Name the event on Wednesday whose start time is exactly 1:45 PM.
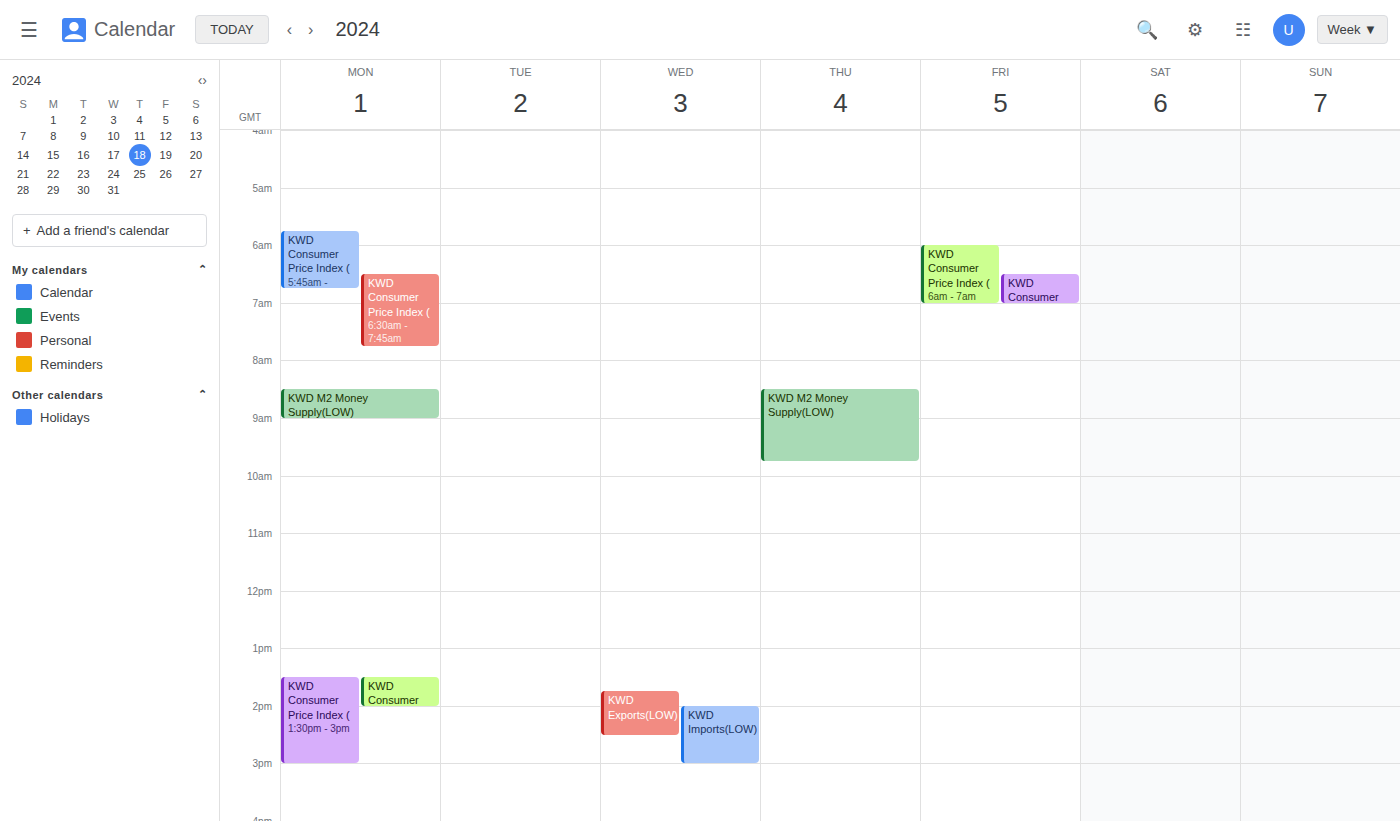
"KWD Exports(LOW)"